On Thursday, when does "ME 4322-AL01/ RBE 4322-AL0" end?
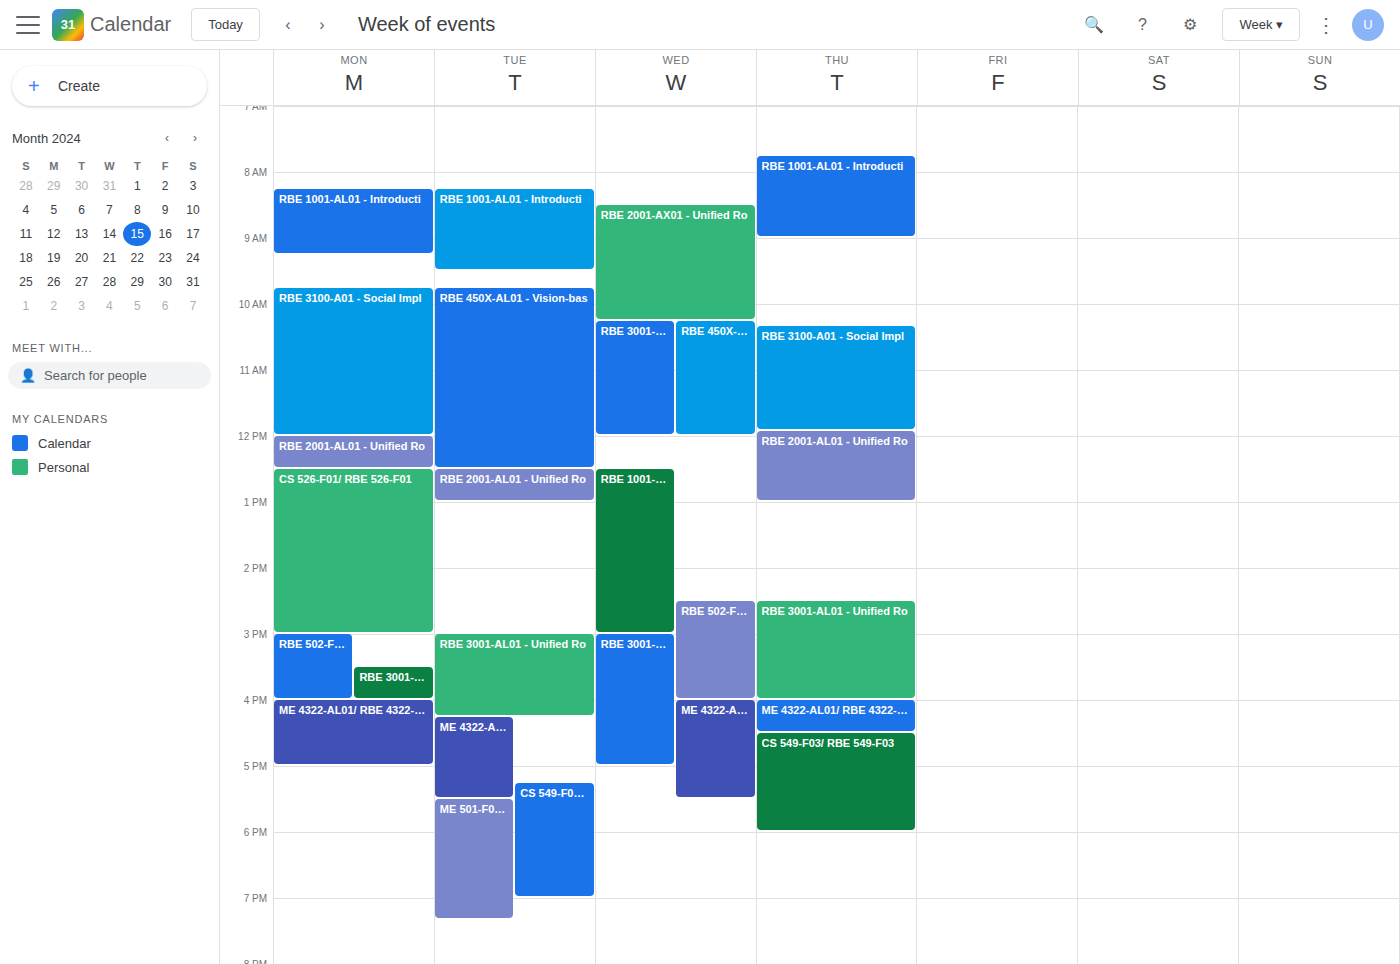
4:30 PM